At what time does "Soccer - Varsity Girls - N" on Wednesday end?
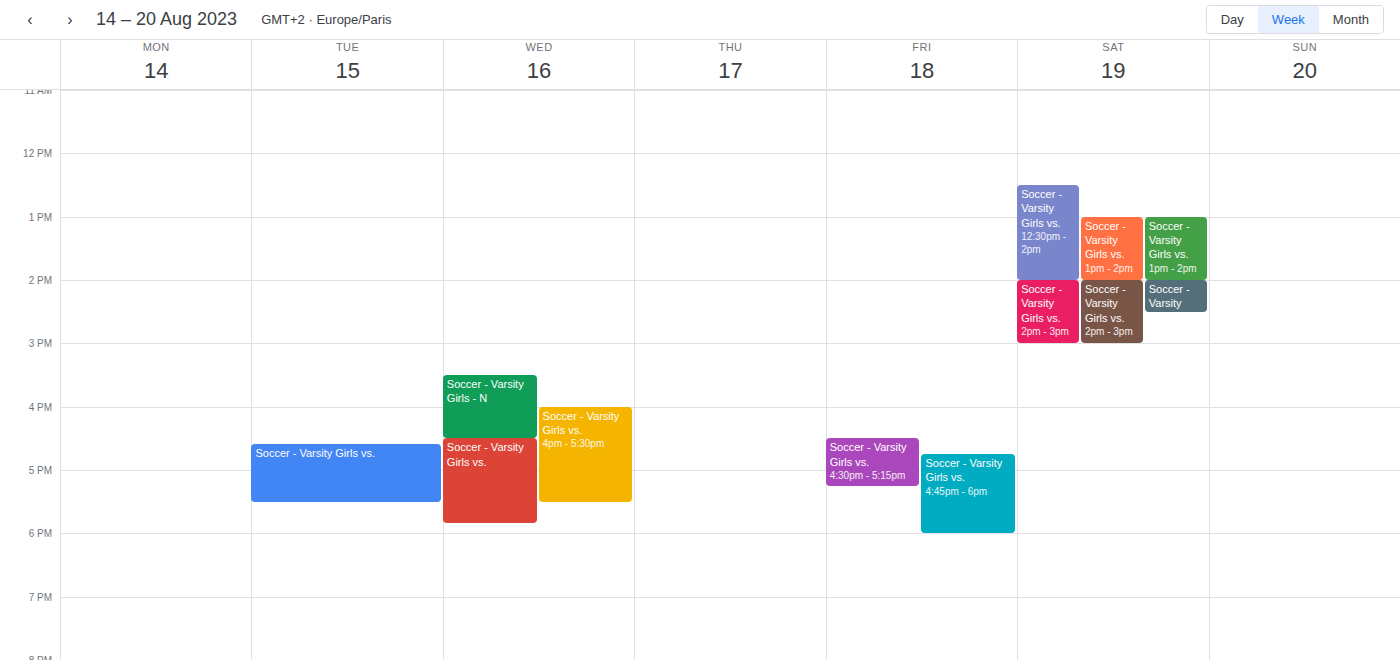
4:30 PM